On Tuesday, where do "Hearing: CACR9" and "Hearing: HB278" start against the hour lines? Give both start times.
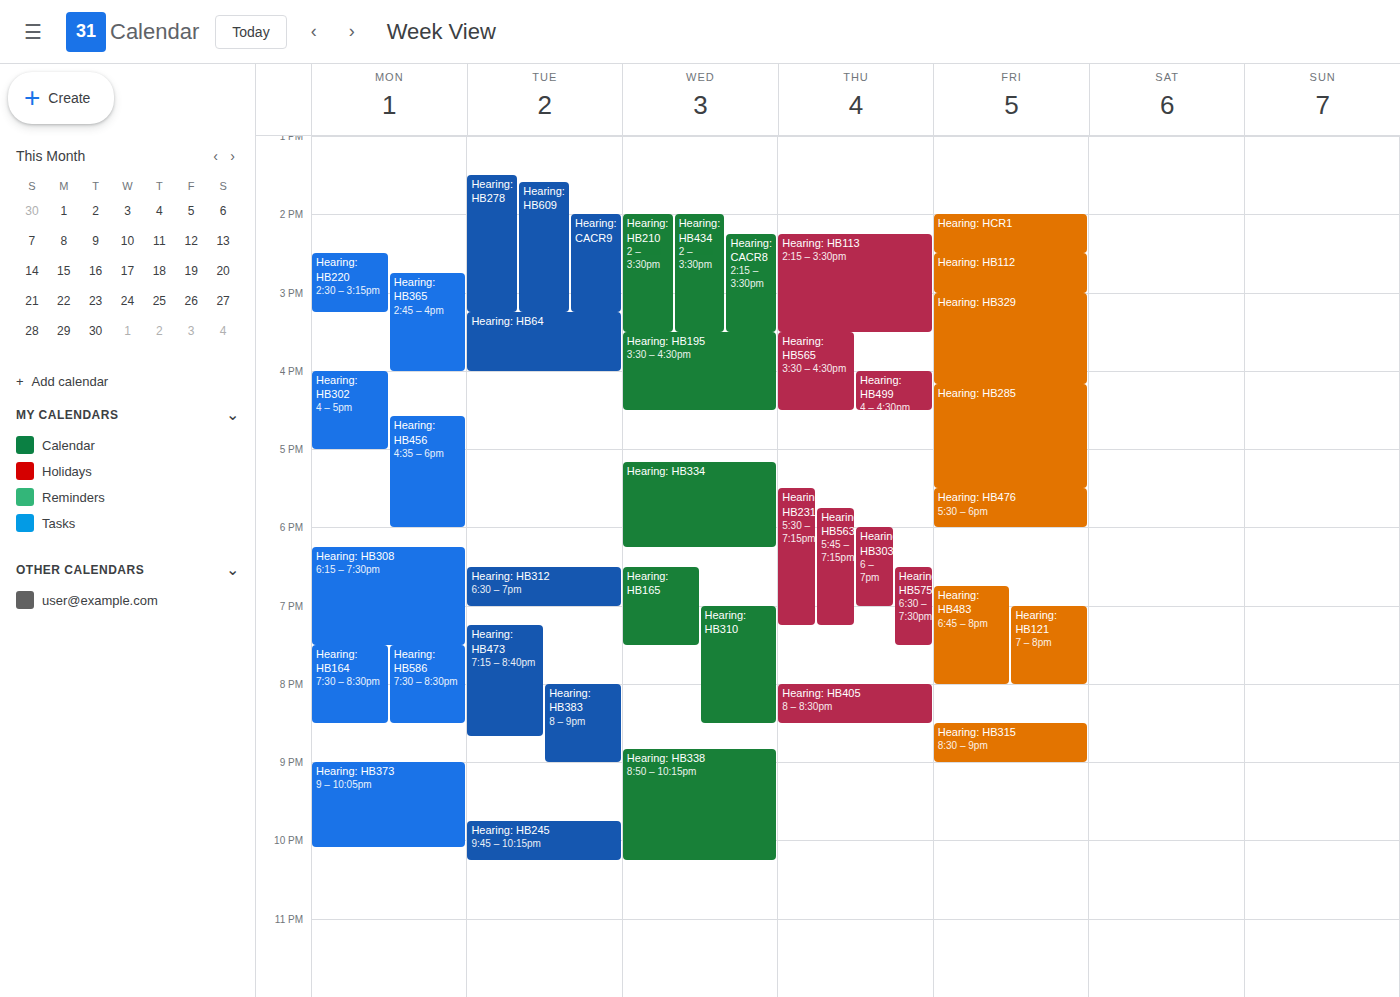
"Hearing: CACR9": 2:00 PM, exactly on the 2 PM line. "Hearing: HB278": 1:30 PM, halfway between the 1 PM and 2 PM lines.